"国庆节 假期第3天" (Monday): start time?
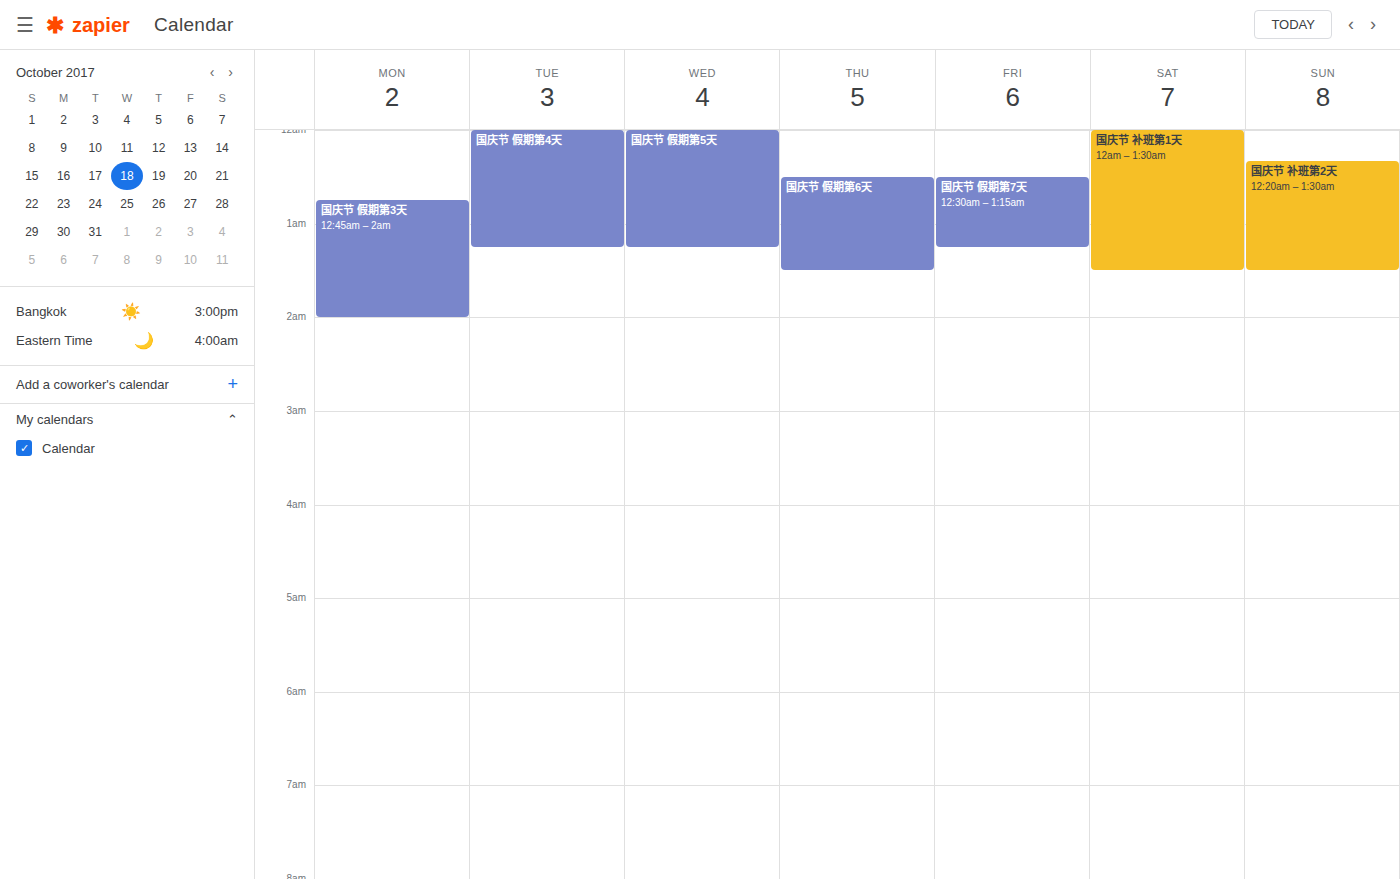
00:45